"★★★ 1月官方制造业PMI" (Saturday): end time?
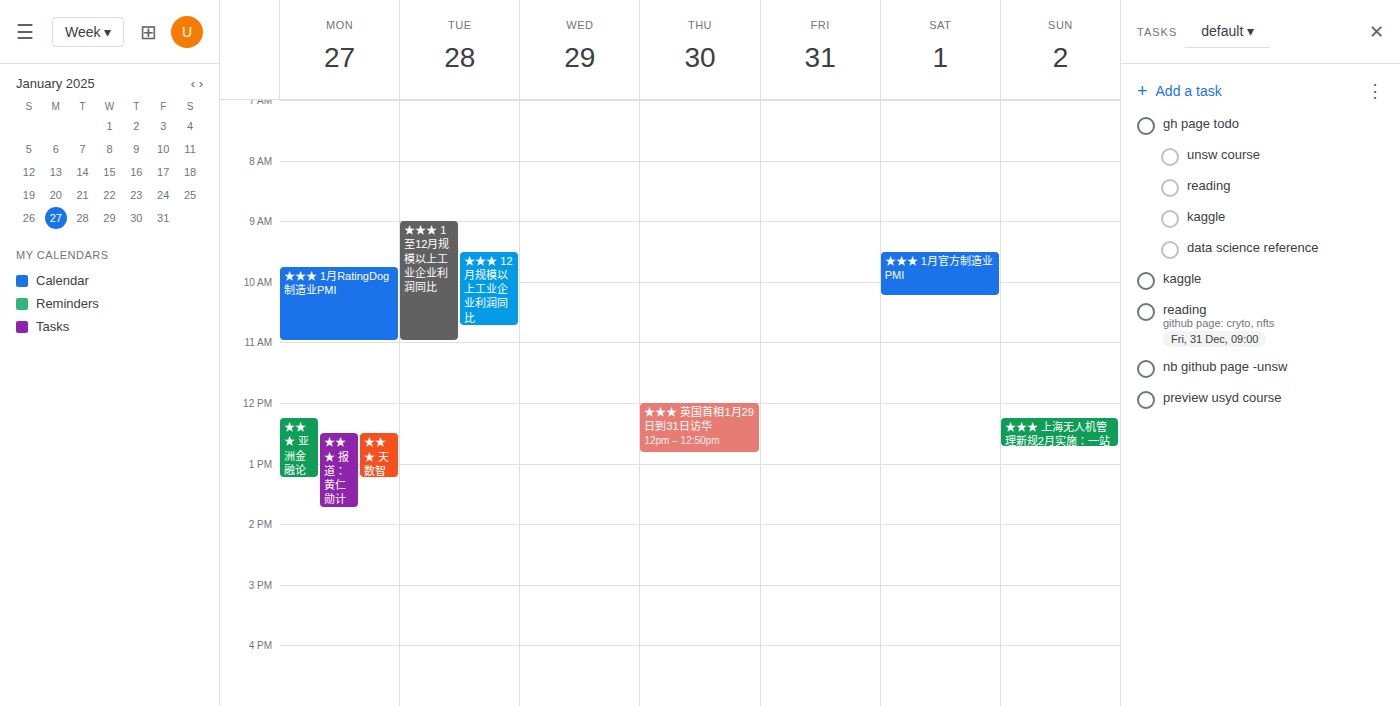
10:15 AM